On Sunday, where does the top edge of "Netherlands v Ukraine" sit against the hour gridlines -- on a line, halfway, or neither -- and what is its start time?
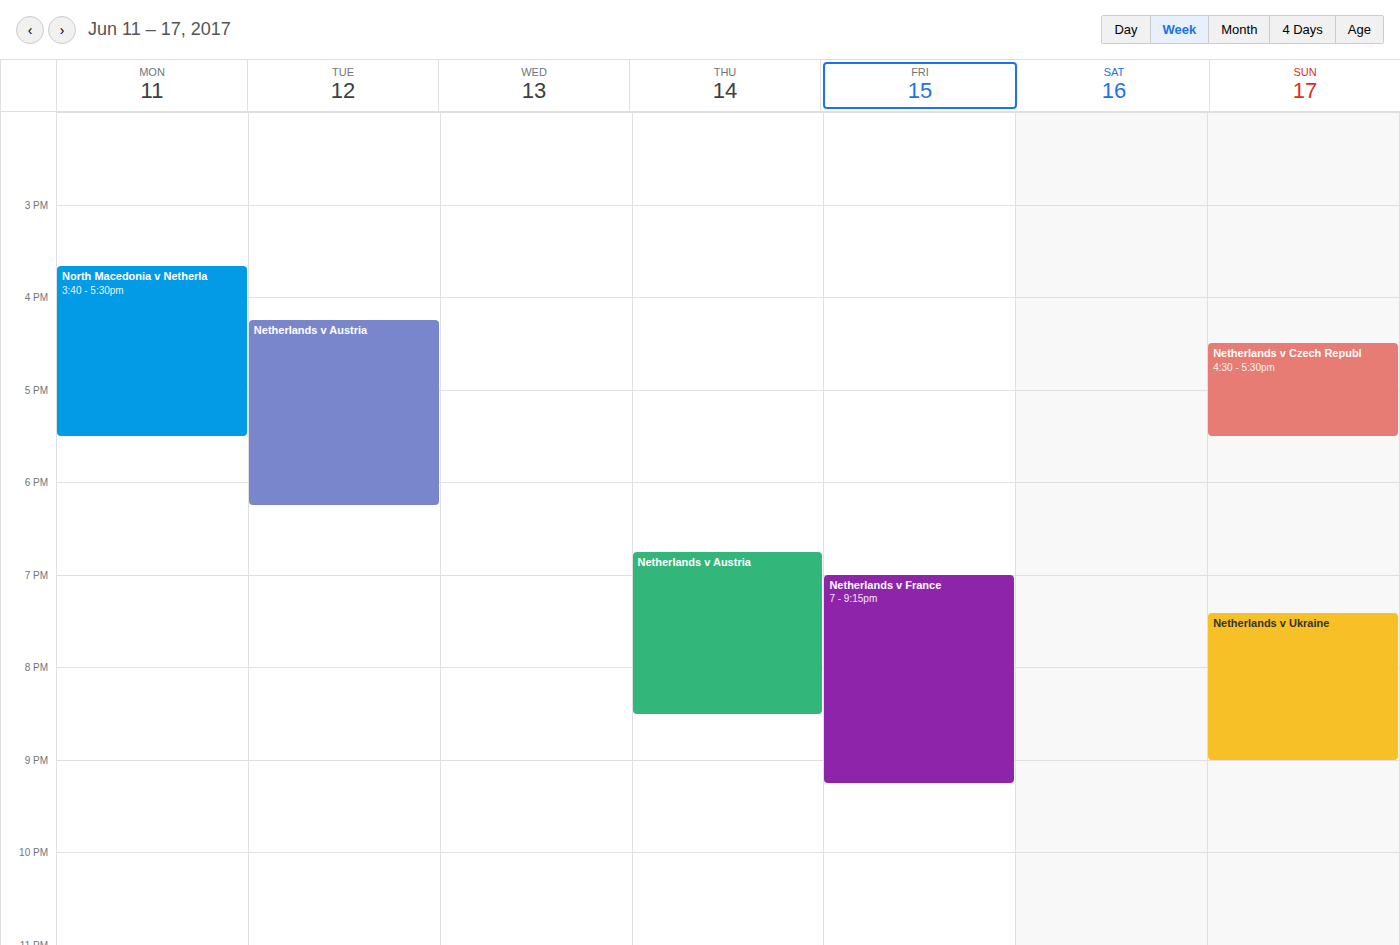
7:25 PM -- neither: 25 minutes below the 7 PM line and 35 minutes above the 8 PM line.